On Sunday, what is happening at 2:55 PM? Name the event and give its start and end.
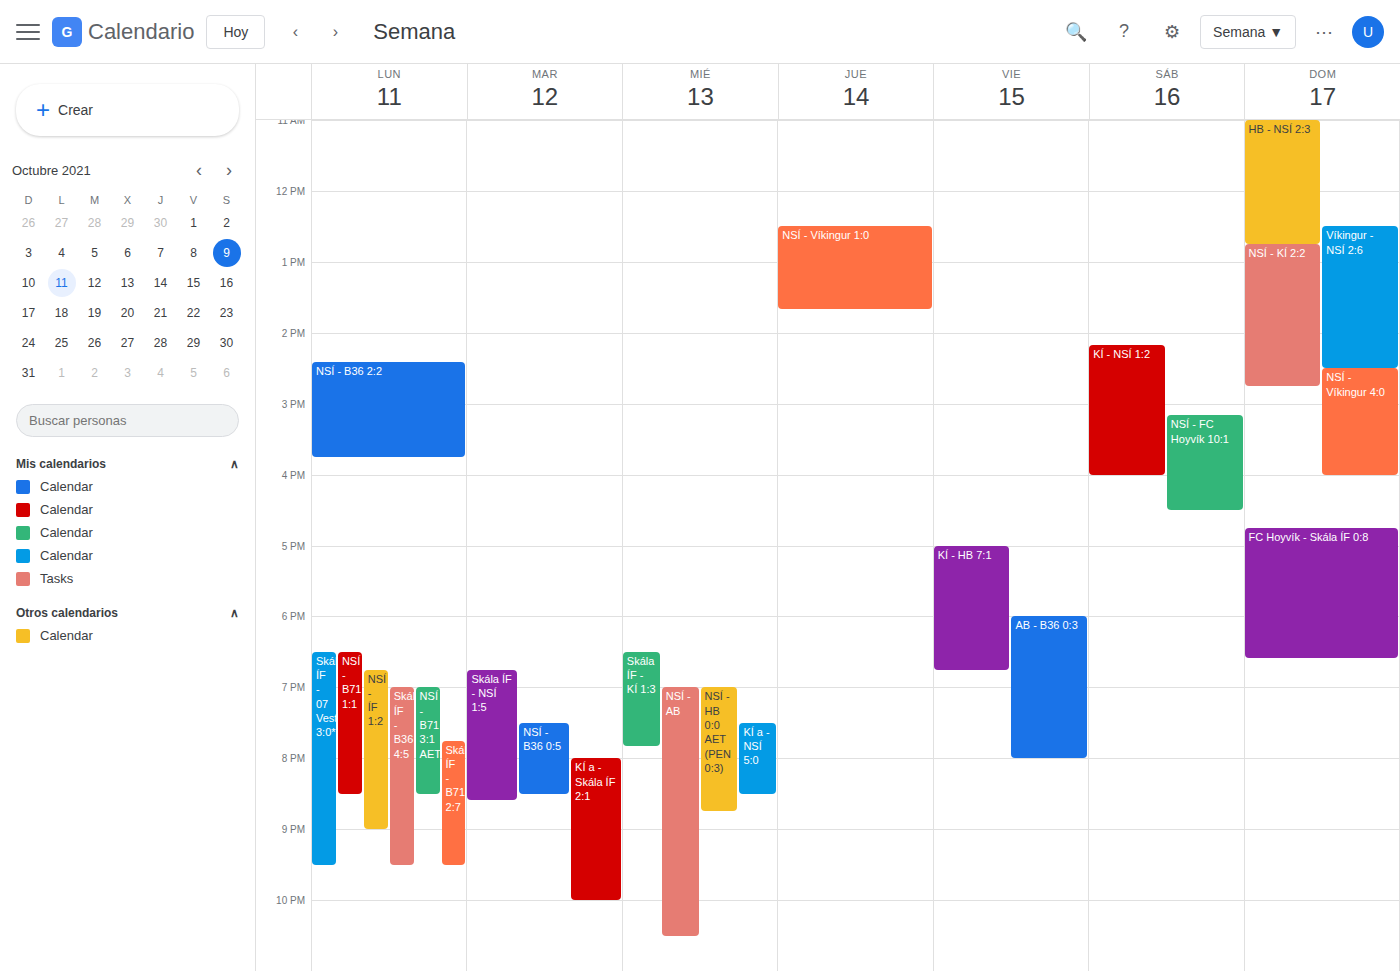
"NSÍ - Víkingur 4:0", 2:30 PM to 4:00 PM